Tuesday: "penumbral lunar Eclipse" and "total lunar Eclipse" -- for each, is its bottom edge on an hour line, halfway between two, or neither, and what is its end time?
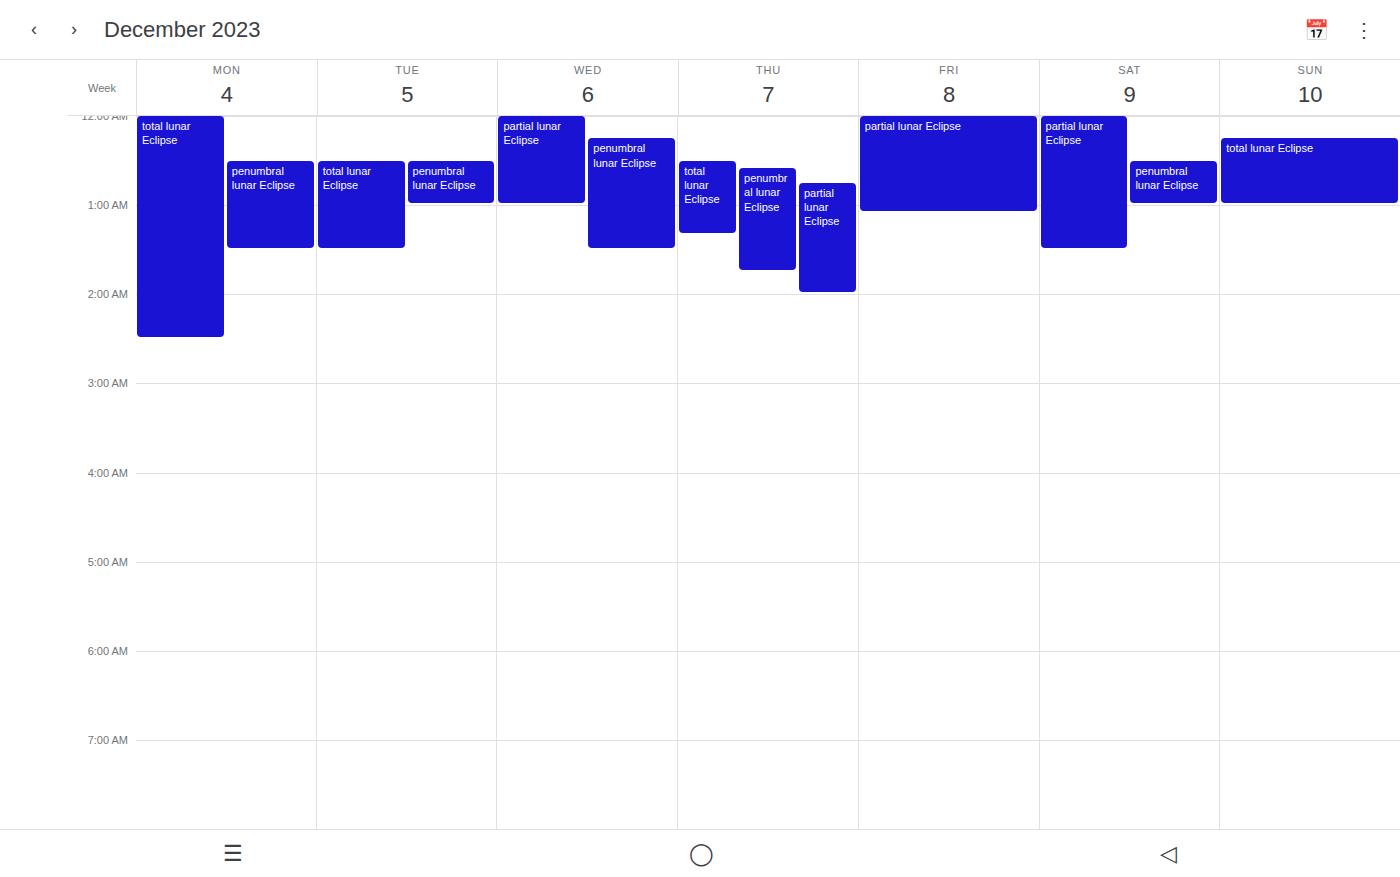
"penumbral lunar Eclipse": 1:00 AM, exactly on the 1 AM line. "total lunar Eclipse": 1:30 AM, halfway between the 1 AM and 2 AM lines.